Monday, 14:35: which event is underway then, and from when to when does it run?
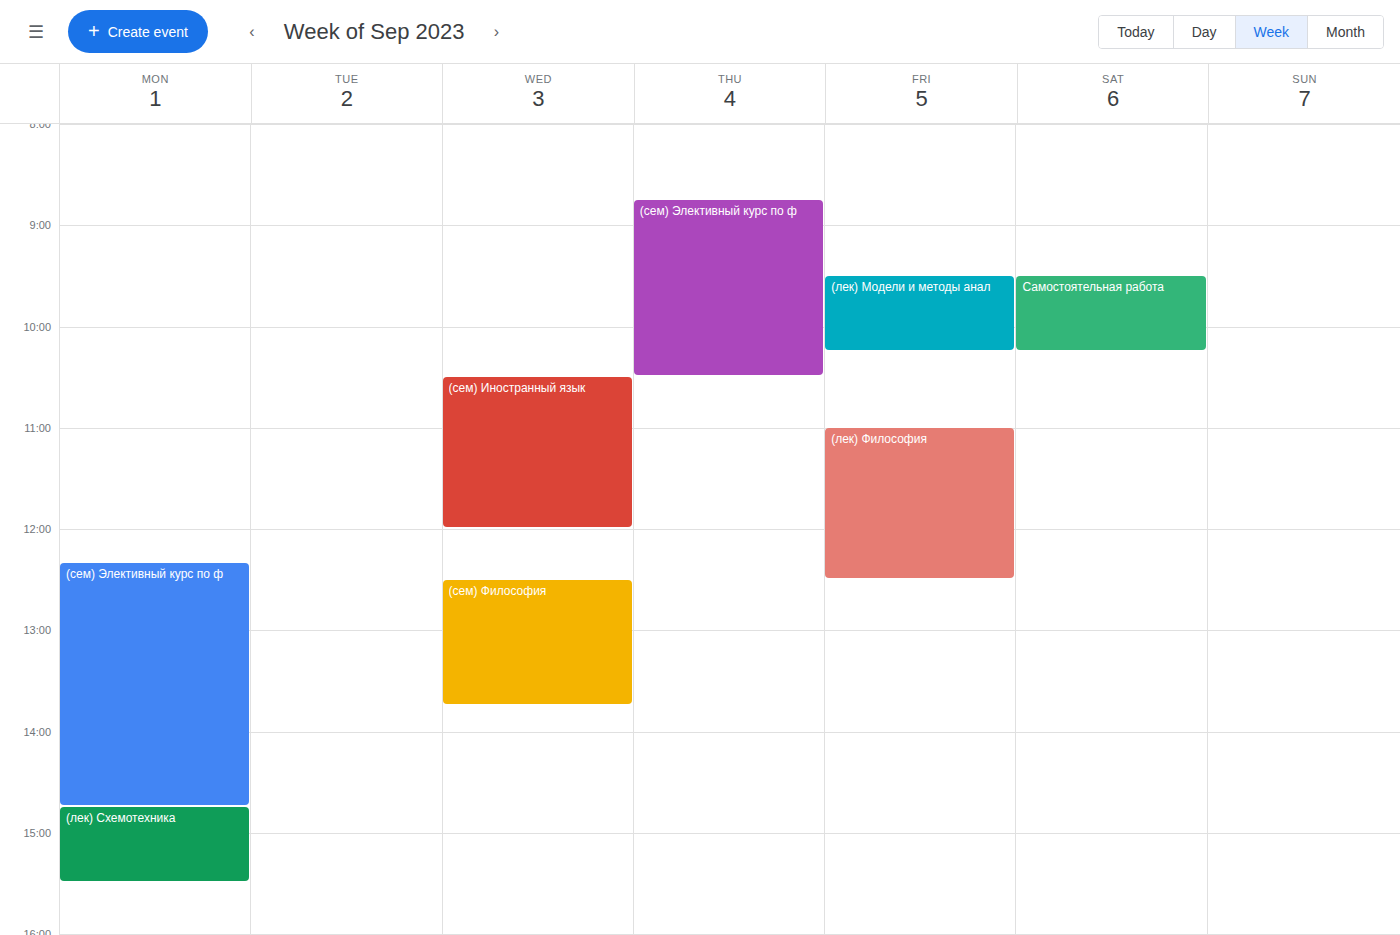
"(сем) Элективный курс по ф", 12:20 to 14:45